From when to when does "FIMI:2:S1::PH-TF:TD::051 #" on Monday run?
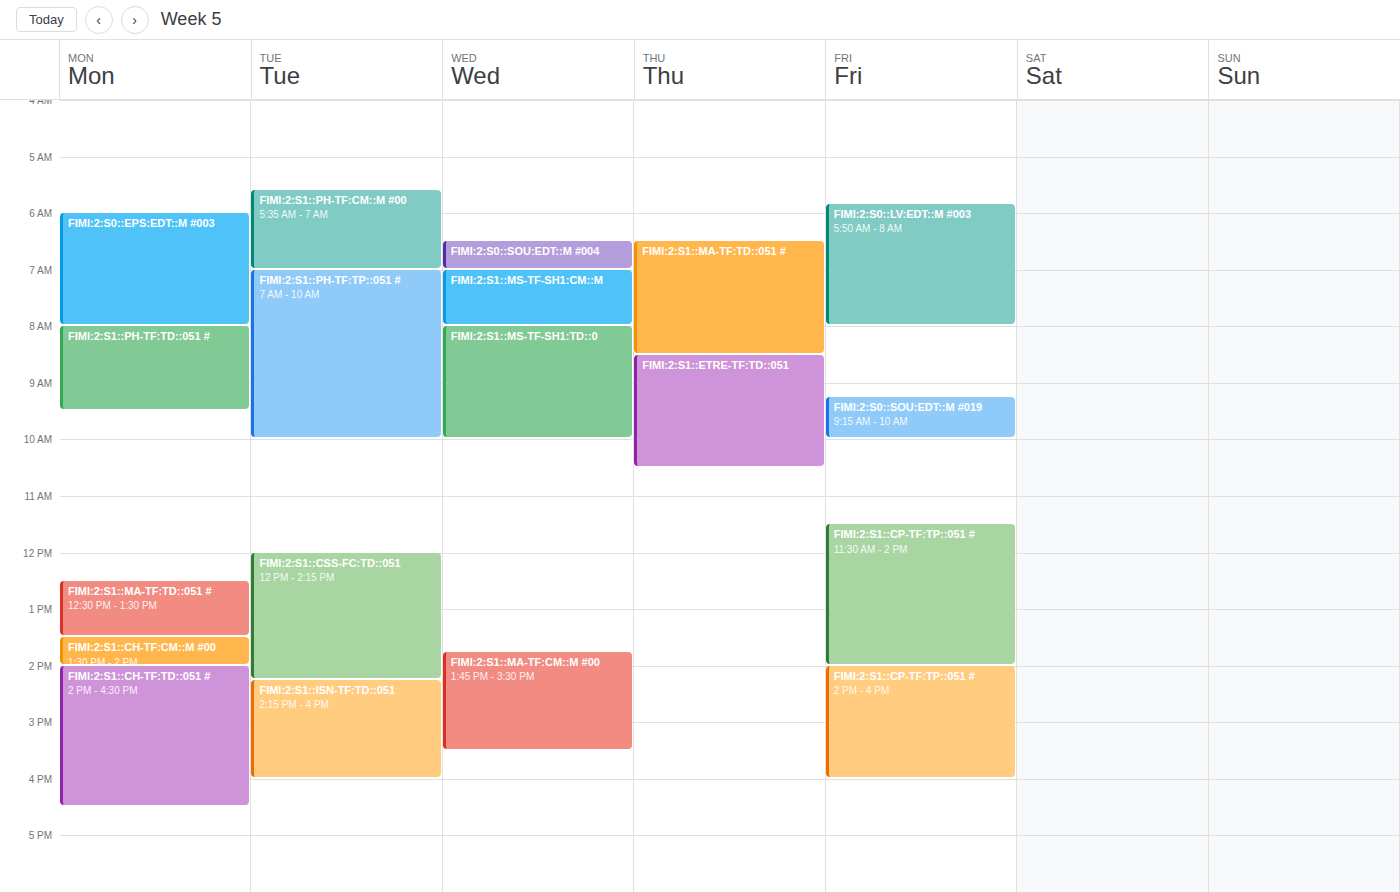
8:00 AM to 9:30 AM